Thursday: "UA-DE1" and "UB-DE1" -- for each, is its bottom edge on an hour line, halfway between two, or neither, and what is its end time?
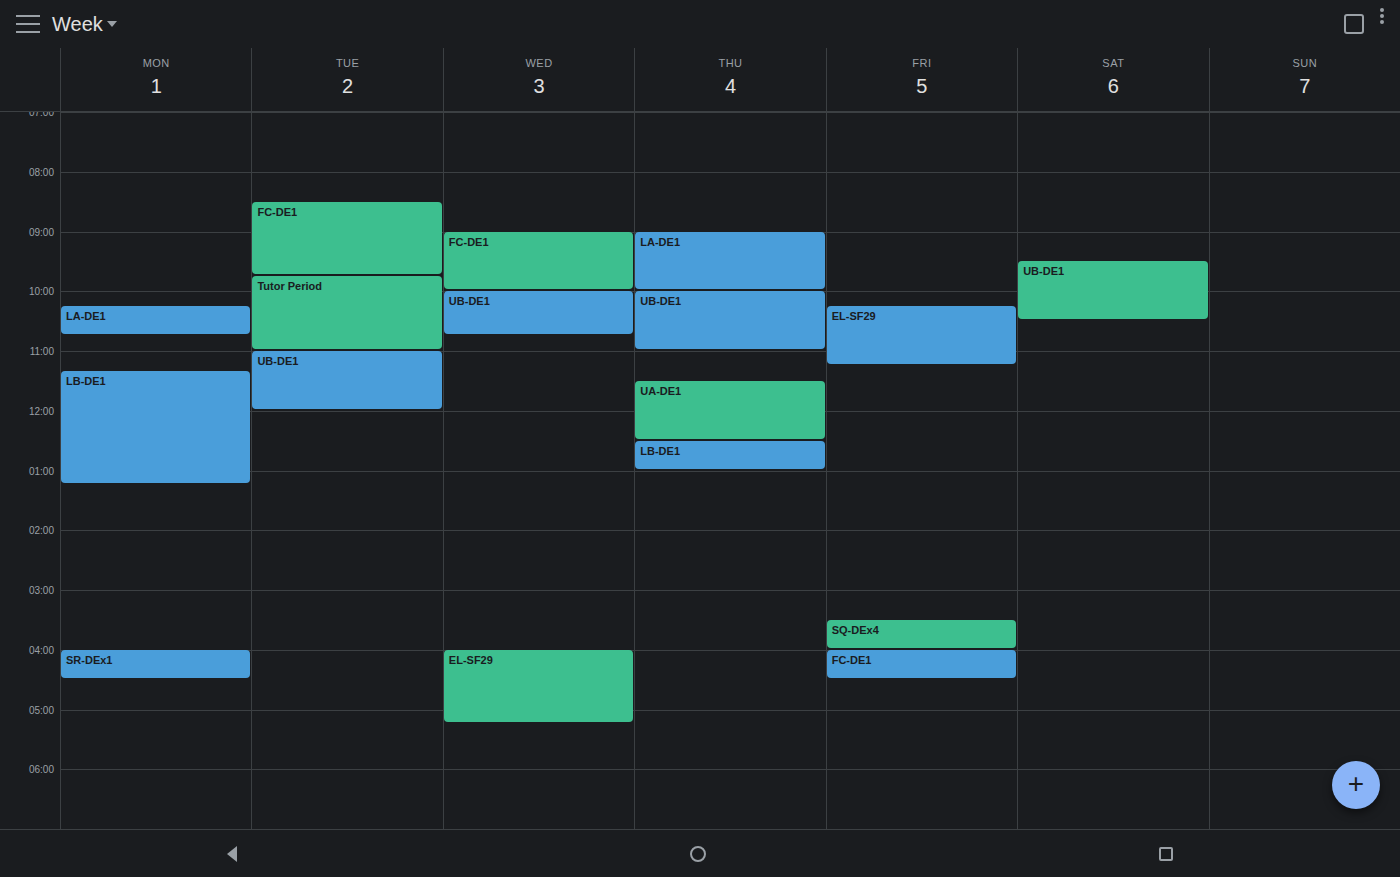
"UA-DE1": 12:30 PM, halfway between the 12 PM and 1 PM lines. "UB-DE1": 11:00 AM, exactly on the 11 AM line.